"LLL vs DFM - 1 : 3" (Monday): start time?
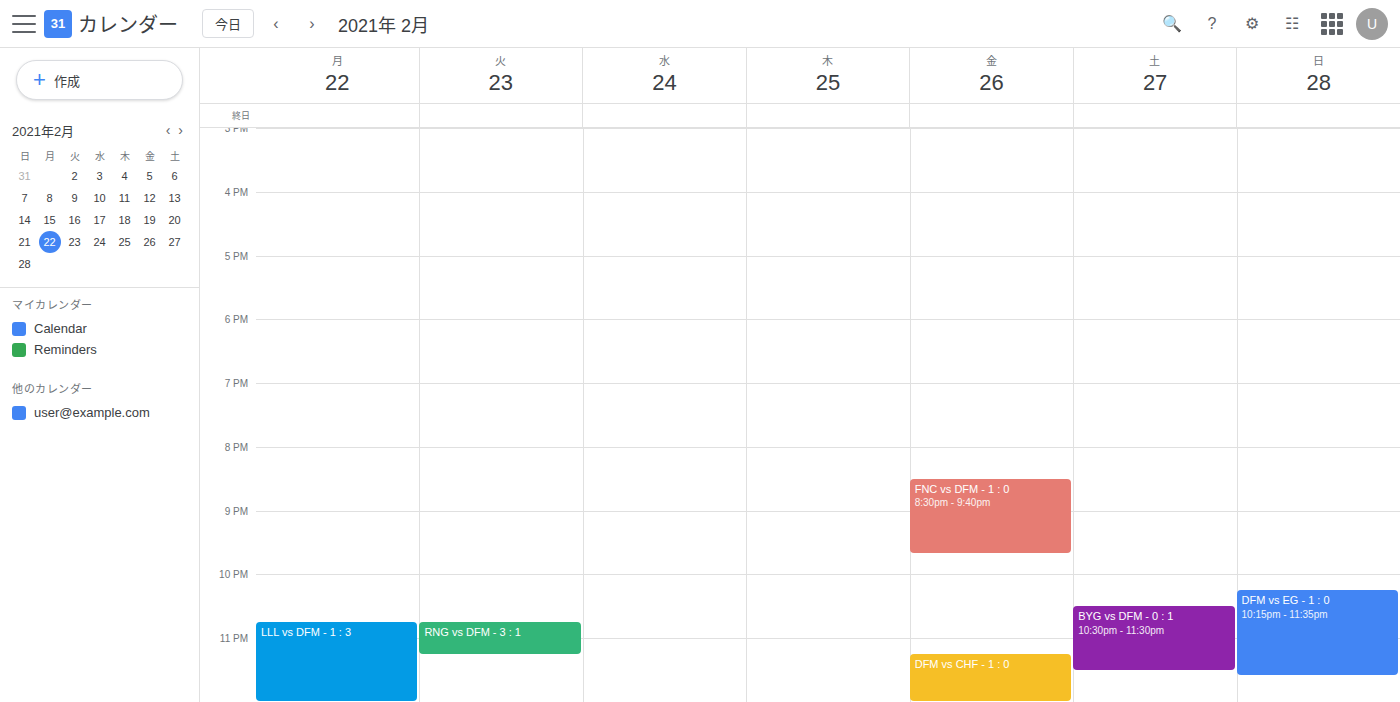
10:45 PM